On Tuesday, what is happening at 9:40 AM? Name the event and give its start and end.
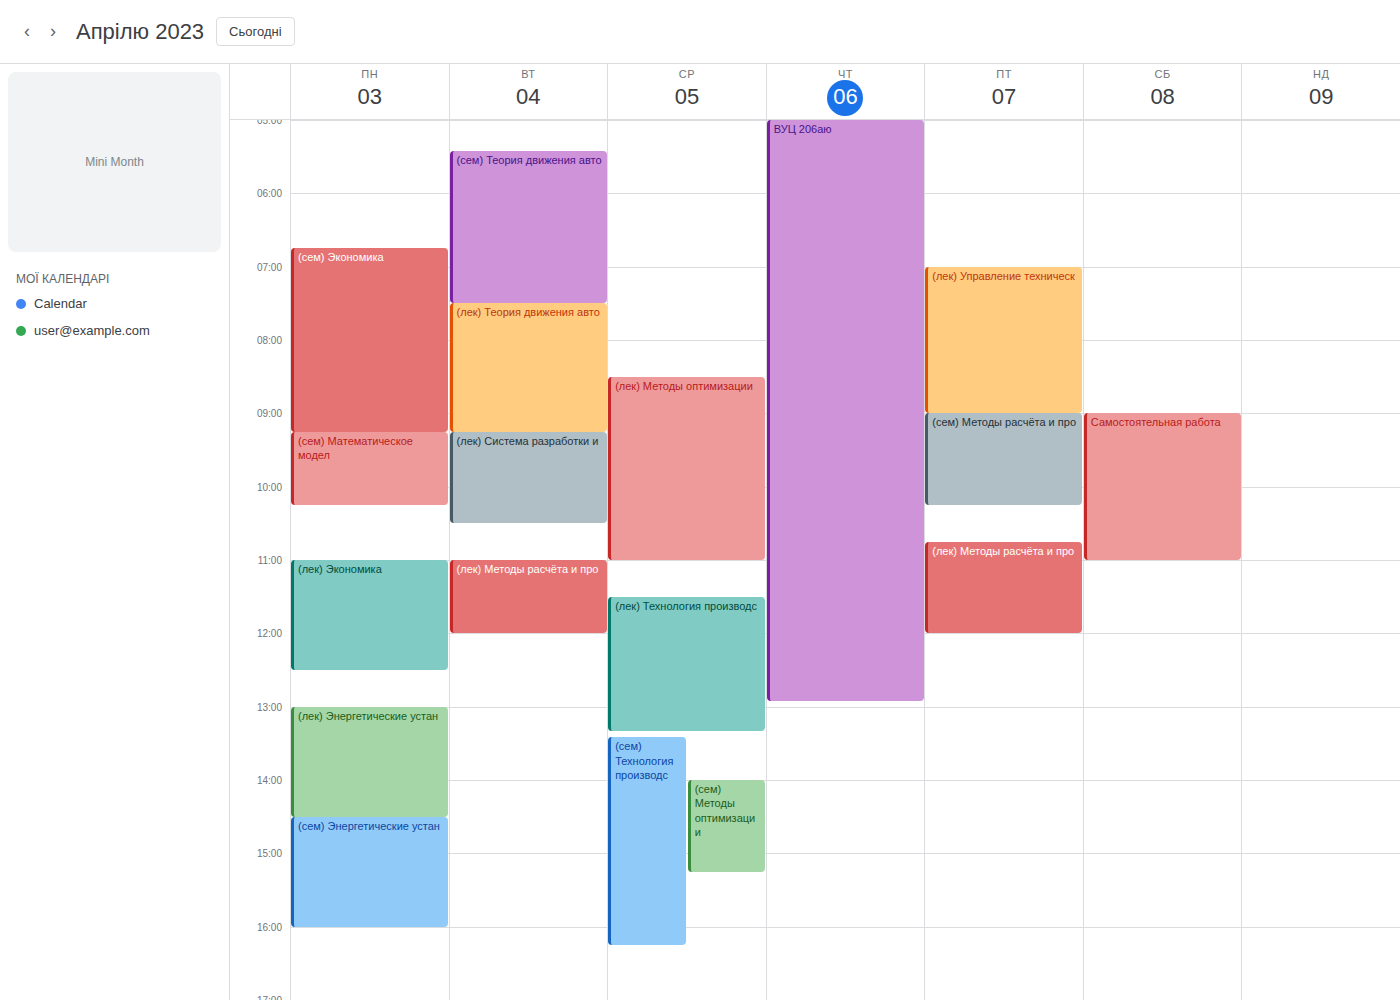
"(лек) Система разработки и", 9:15 AM to 10:30 AM